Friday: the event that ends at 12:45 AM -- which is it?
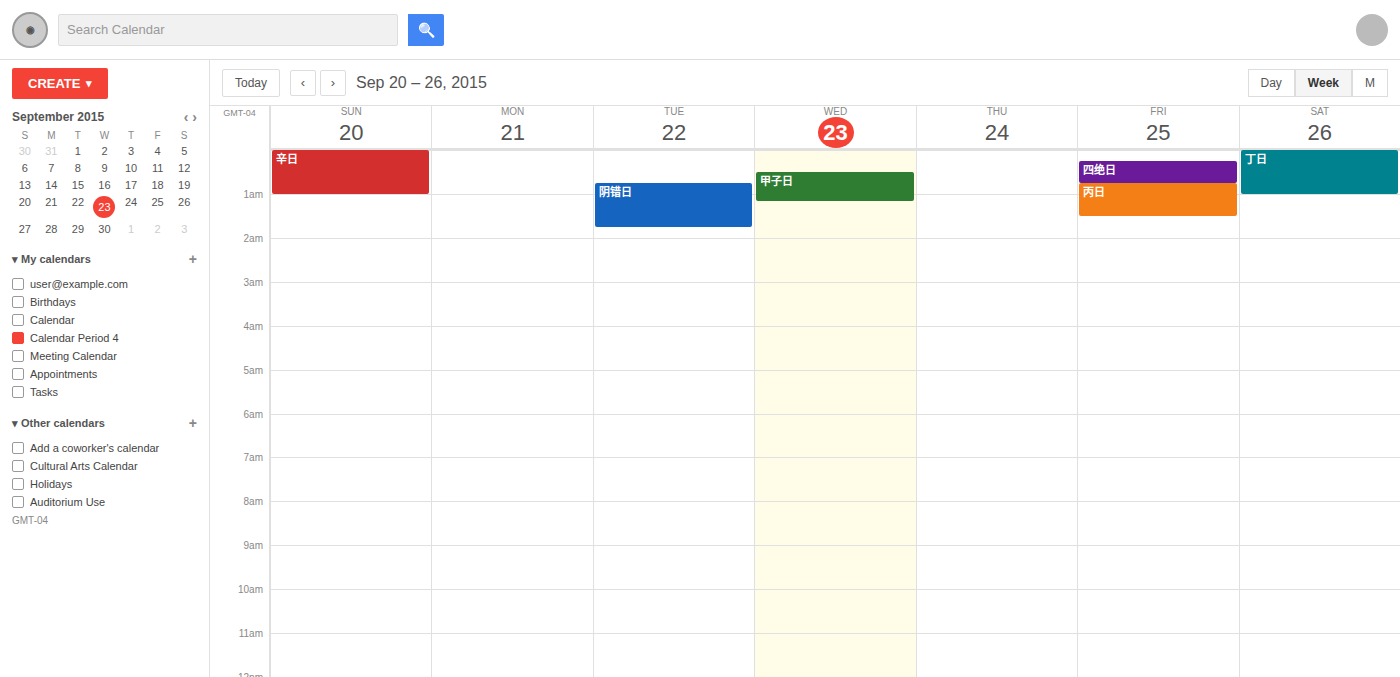
"四绝日"